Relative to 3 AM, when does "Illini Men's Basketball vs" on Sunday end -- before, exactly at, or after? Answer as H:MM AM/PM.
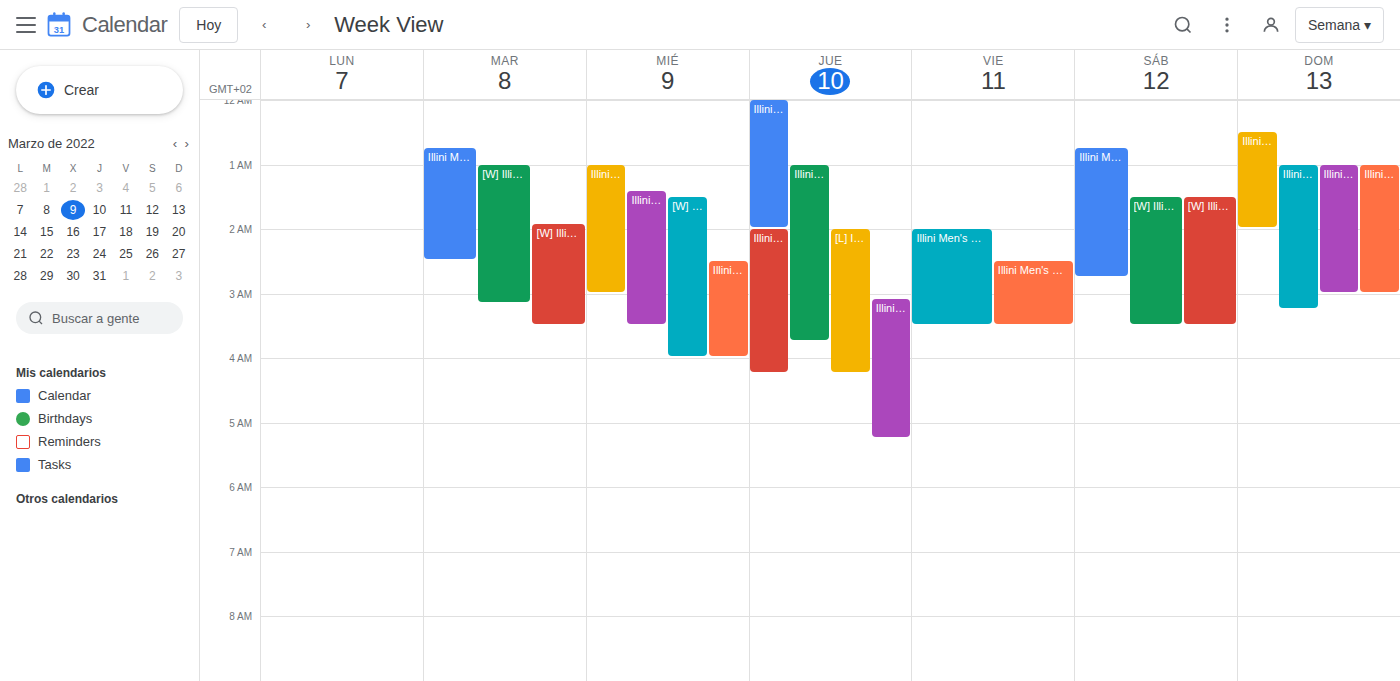
3:00 AM -- exactly at 3 AM, on the 3 AM line.